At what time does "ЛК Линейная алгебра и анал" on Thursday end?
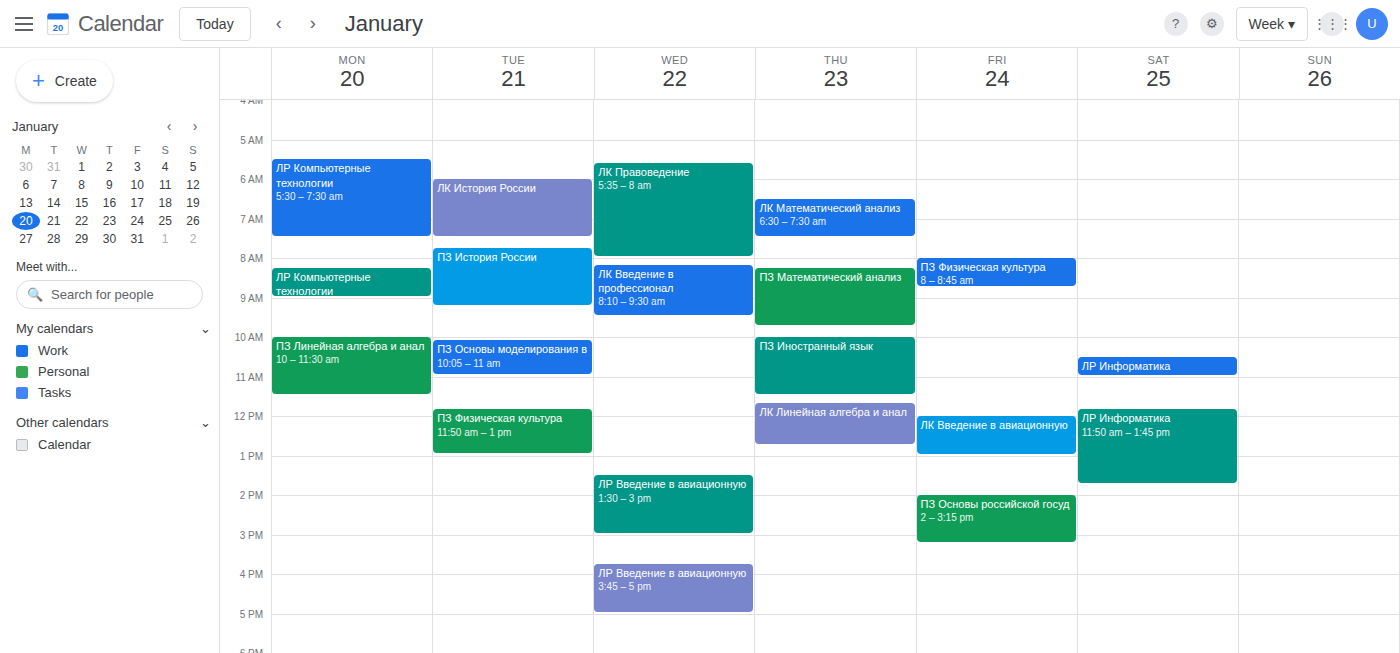
12:45 PM